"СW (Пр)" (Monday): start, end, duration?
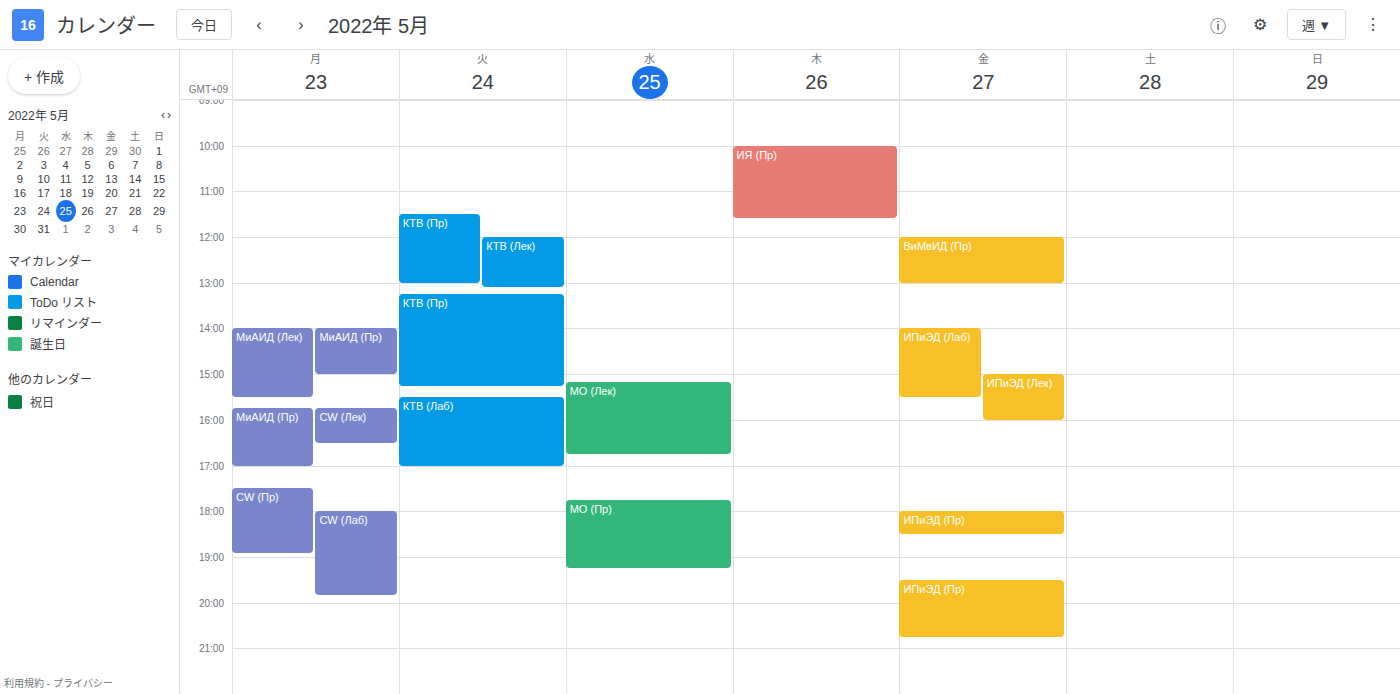
5:30 PM to 6:55 PM, 1 hour 25 minutes